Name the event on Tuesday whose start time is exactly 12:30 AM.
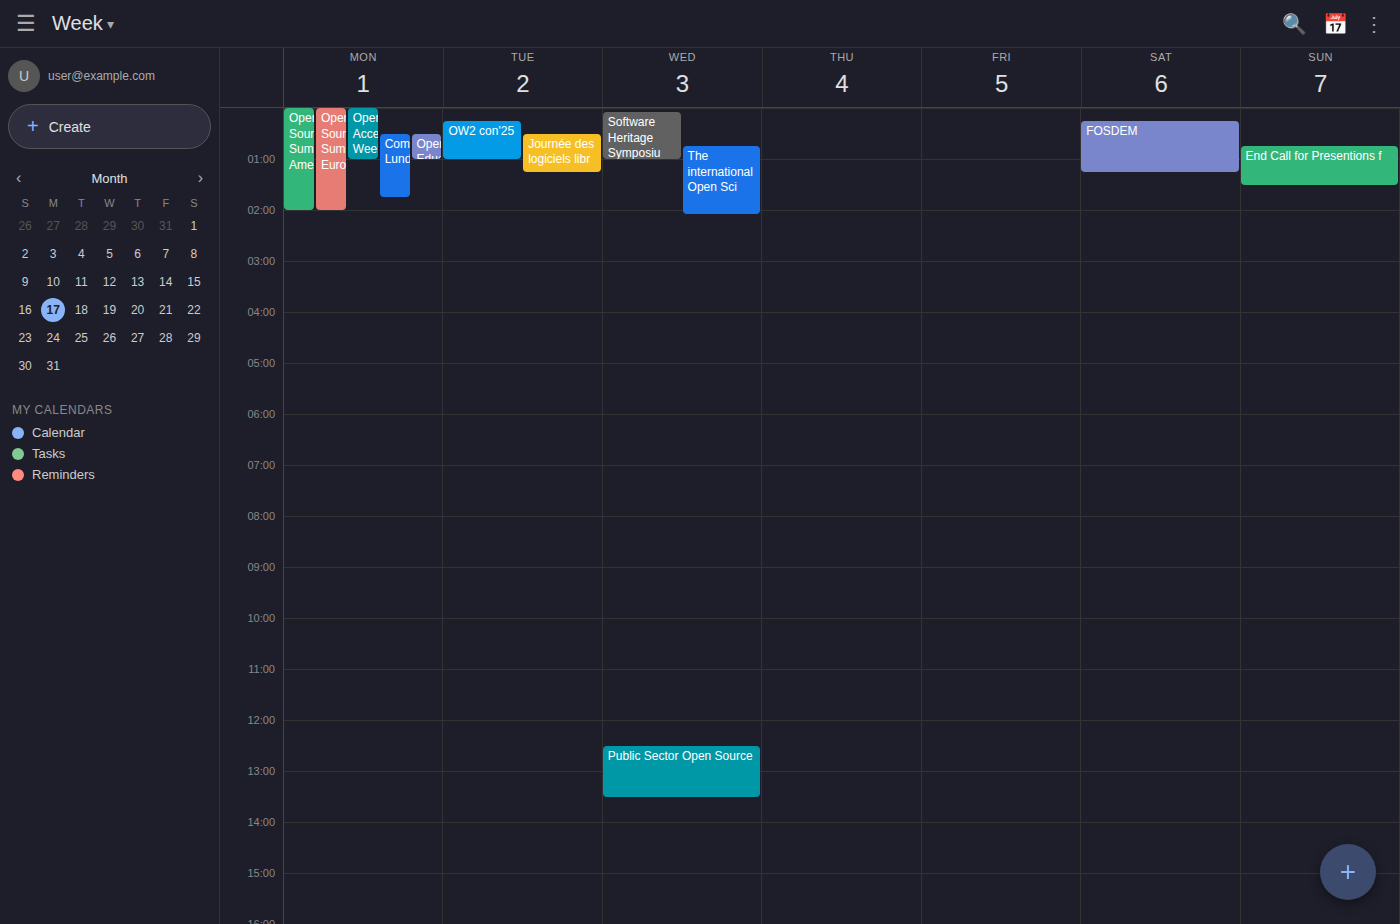
"Journée des logiciels libr"